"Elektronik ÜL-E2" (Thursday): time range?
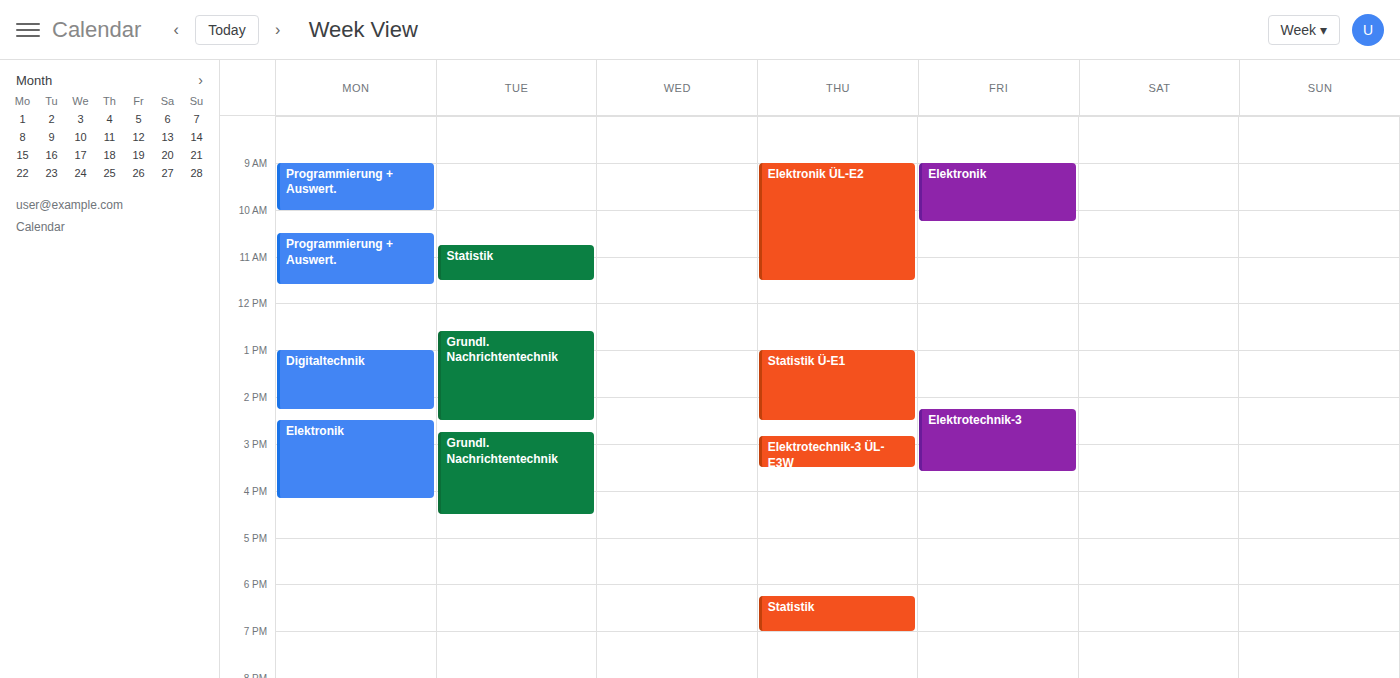
09:00 to 11:30